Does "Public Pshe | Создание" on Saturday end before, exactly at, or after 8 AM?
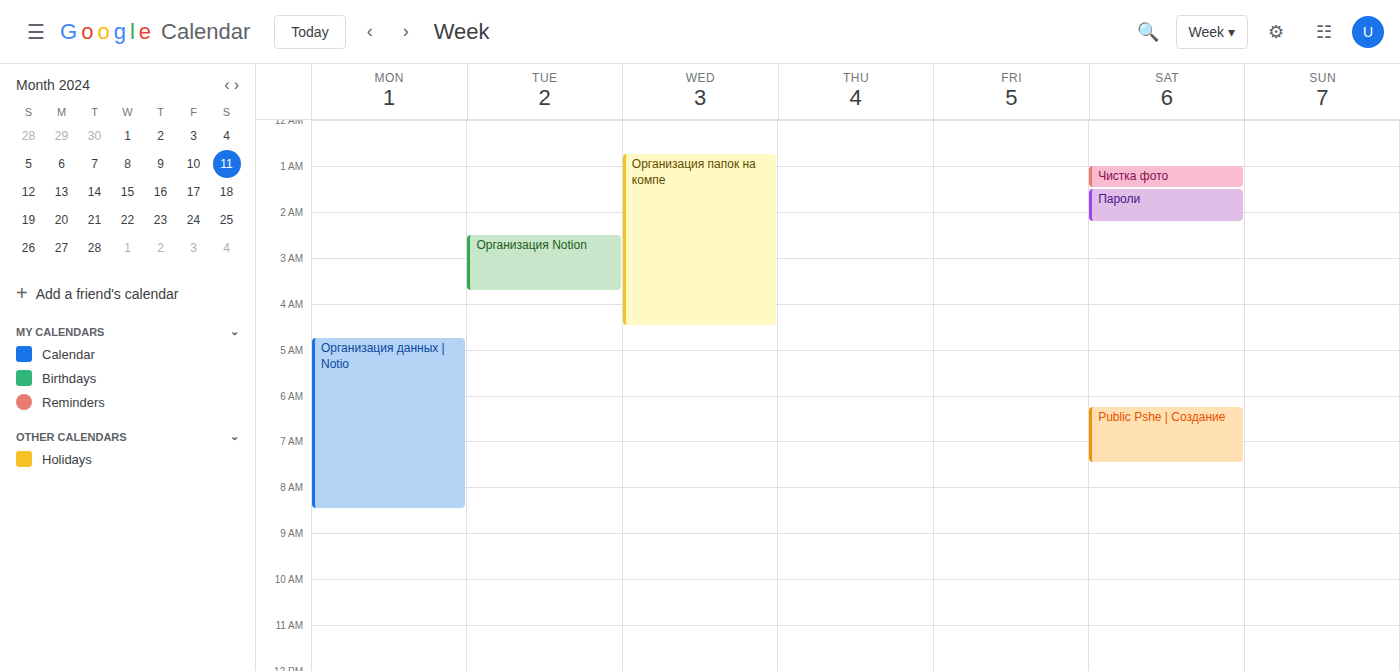
7:30 AM -- before 8 AM, 30 minutes above the 8 AM line.